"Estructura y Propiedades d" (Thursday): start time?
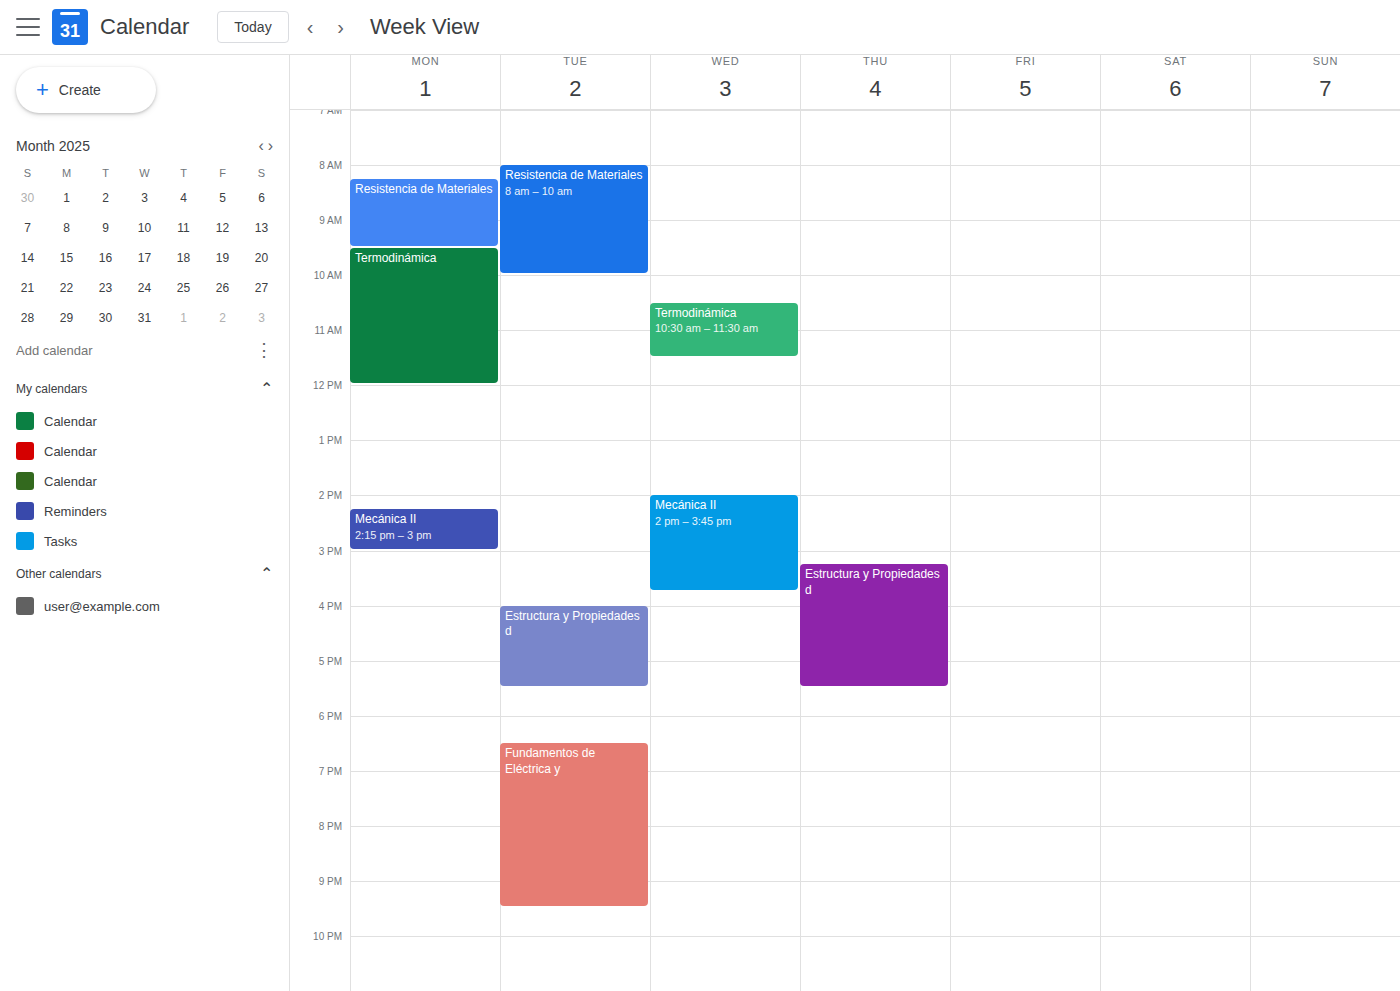
3:15 PM